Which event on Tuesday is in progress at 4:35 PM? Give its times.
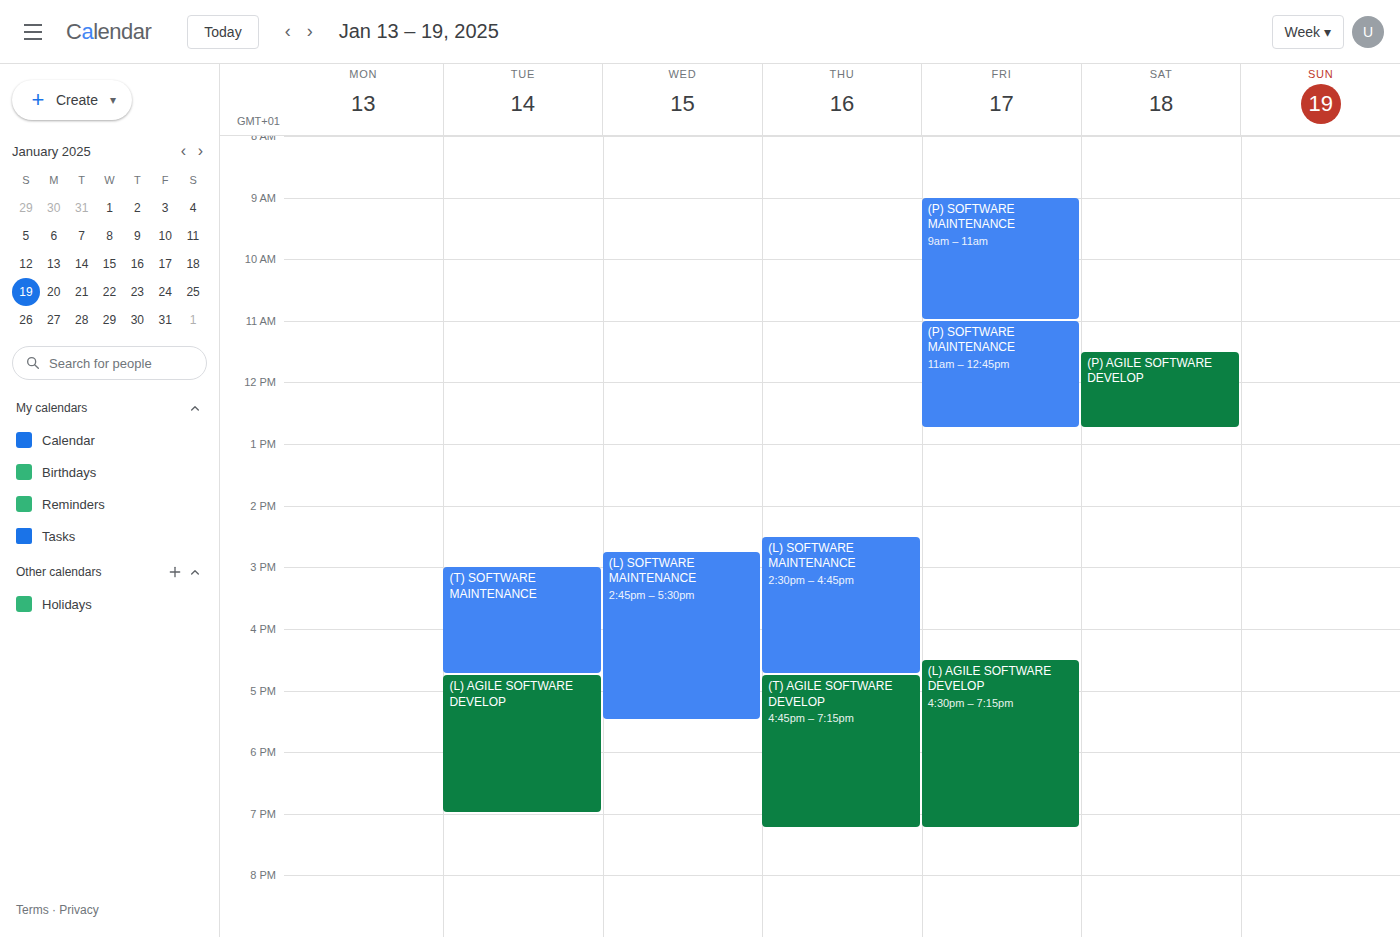
"(T) SOFTWARE MAINTENANCE", 3:00 PM to 4:45 PM